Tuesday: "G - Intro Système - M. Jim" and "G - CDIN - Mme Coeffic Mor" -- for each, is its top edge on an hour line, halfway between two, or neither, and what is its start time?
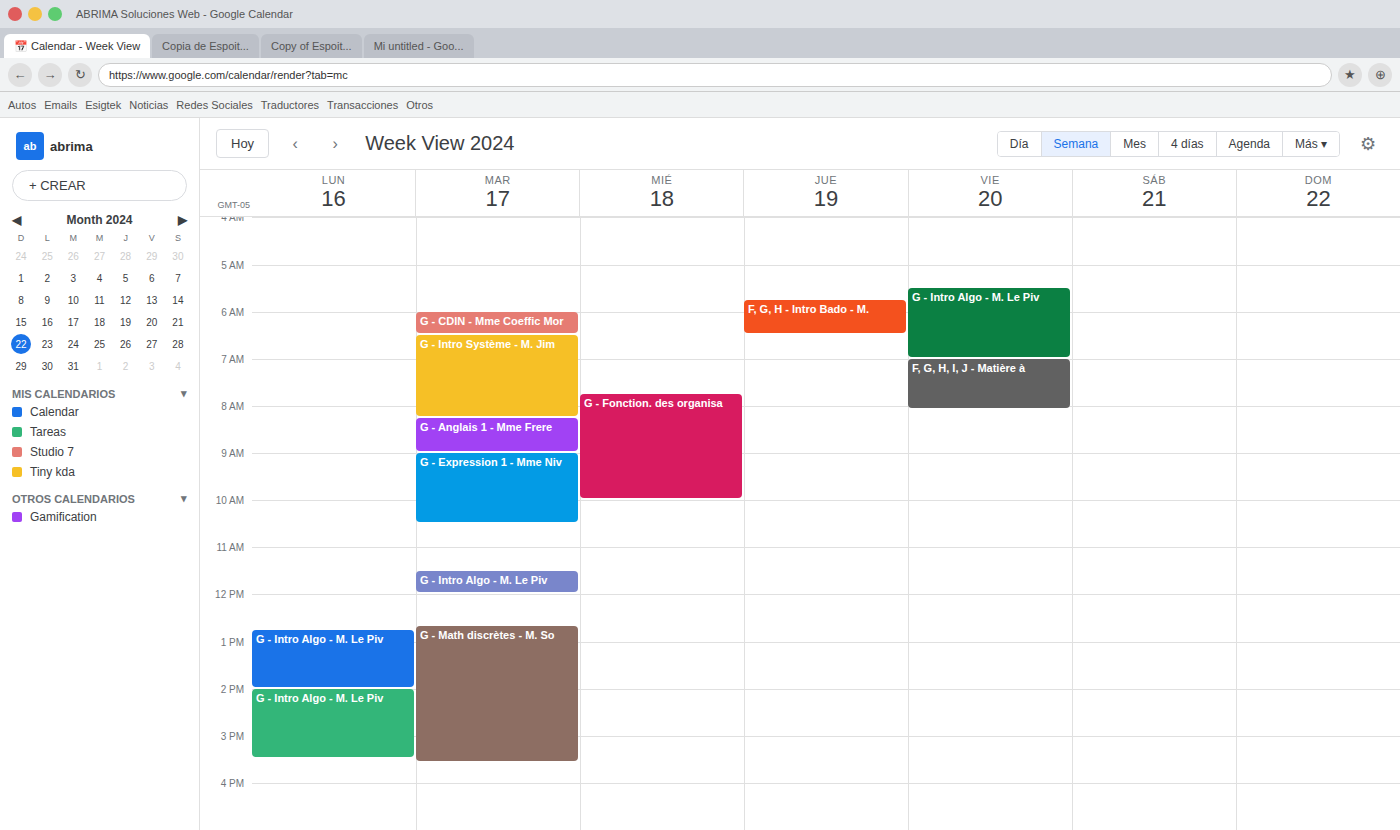
"G - Intro Système - M. Jim": 6:30 AM, halfway between the 6 AM and 7 AM lines. "G - CDIN - Mme Coeffic Mor": 6:00 AM, exactly on the 6 AM line.